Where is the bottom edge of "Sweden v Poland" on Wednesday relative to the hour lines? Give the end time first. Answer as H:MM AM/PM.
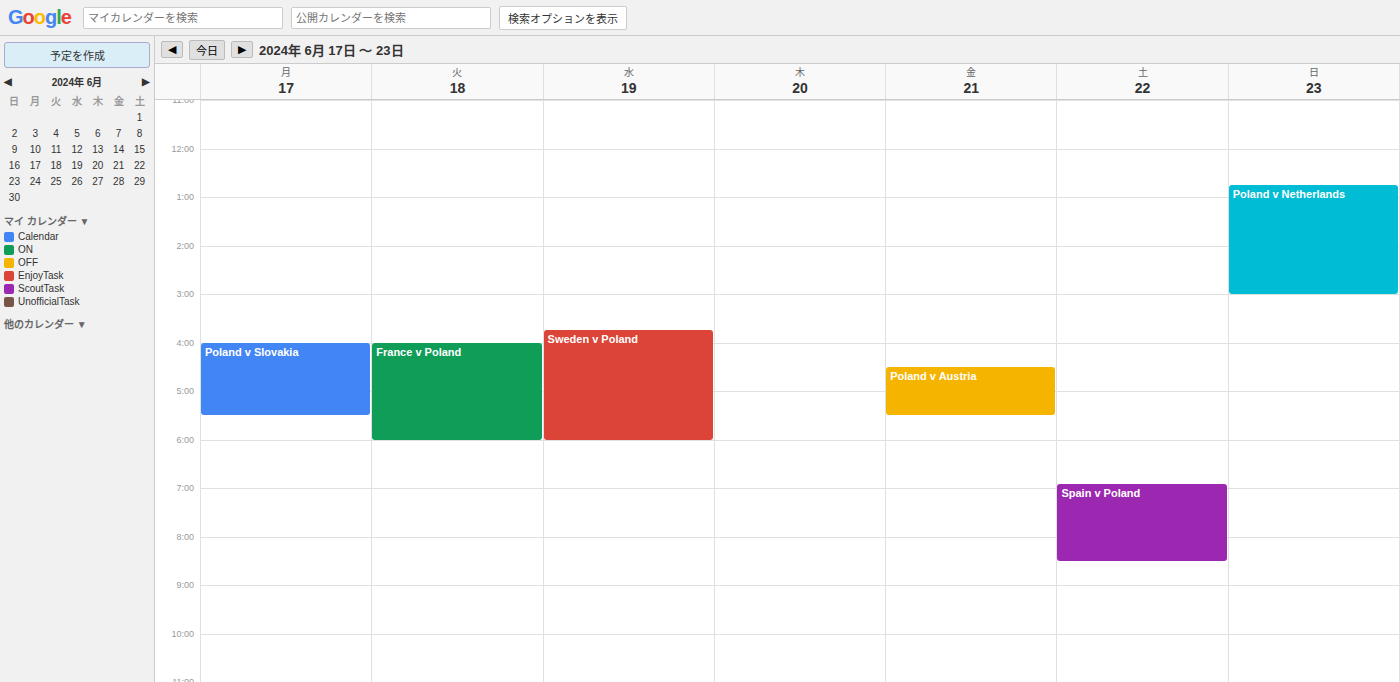
6:00 PM -- exactly on the 6 PM line.